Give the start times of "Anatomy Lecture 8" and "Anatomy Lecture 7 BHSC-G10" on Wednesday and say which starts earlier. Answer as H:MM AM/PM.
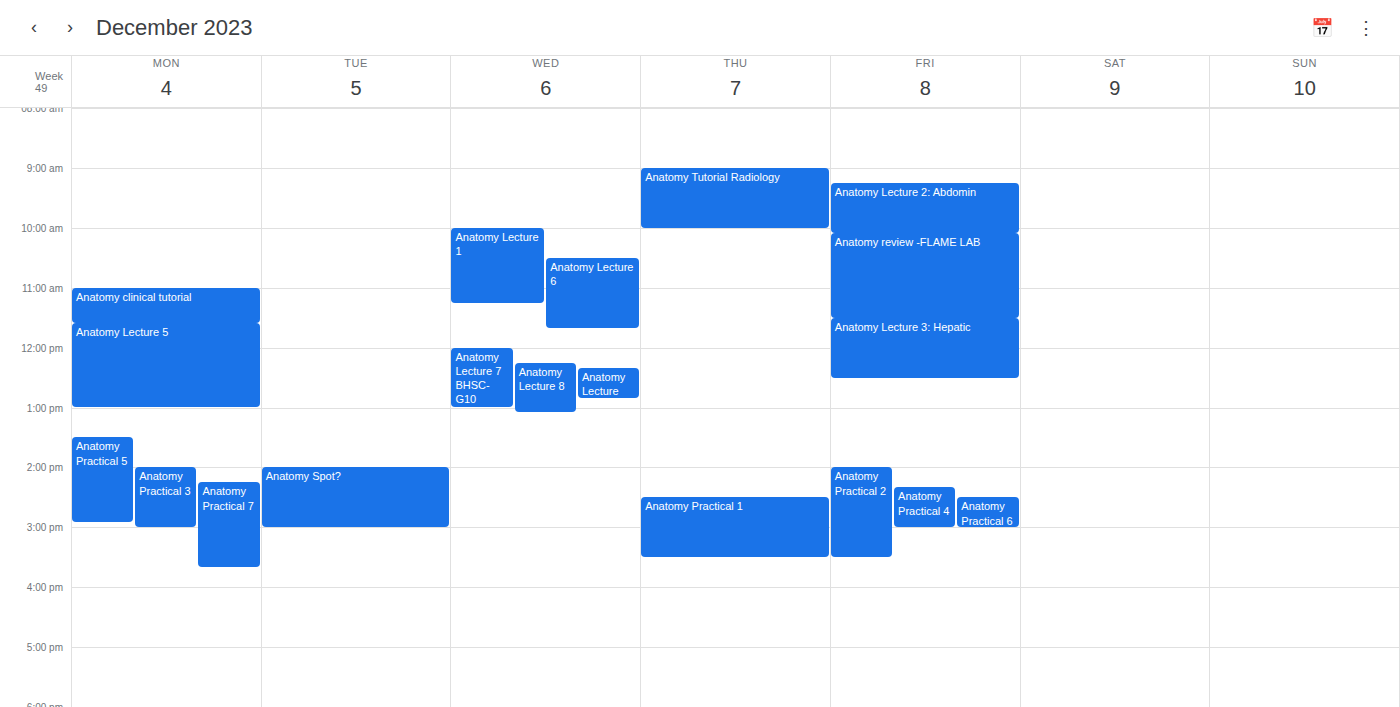
"Anatomy Lecture 7 BHSC-G10" 12:00 PM; "Anatomy Lecture 8" 12:15 PM.